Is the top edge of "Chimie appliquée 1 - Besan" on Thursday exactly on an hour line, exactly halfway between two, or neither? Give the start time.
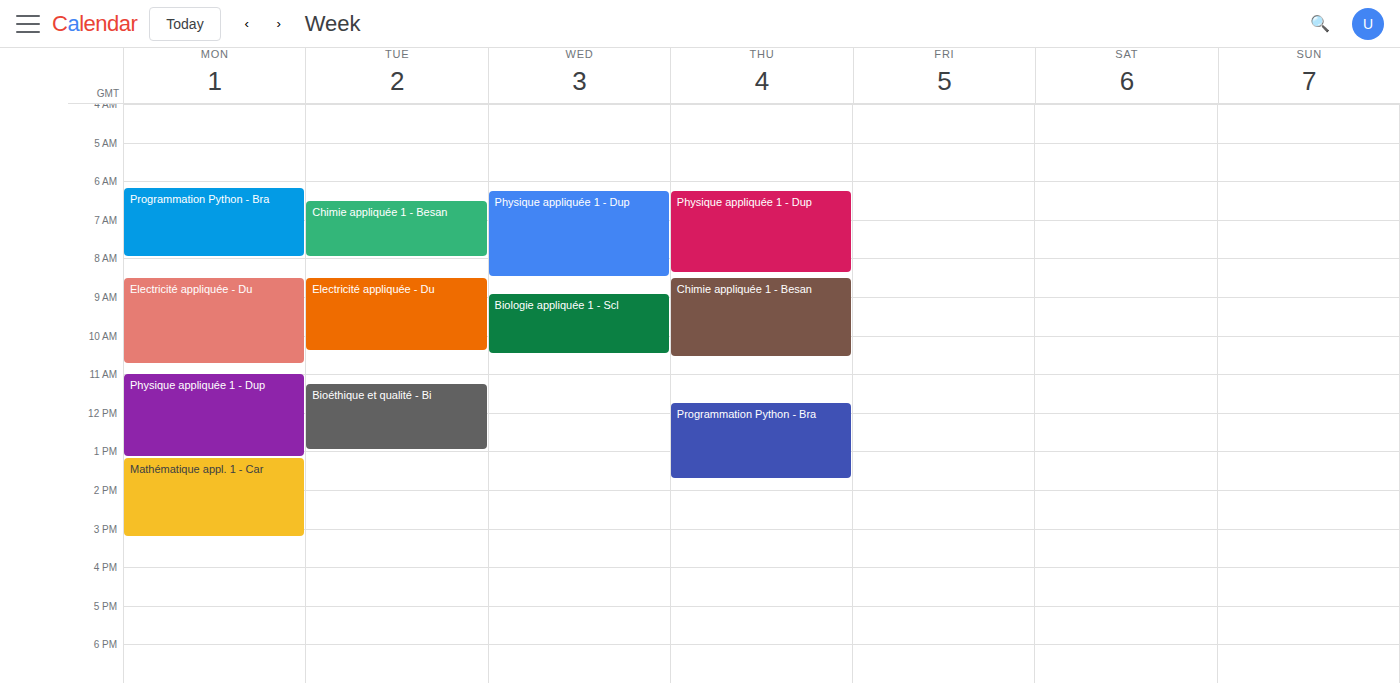
8:30 AM -- halfway between the 8 AM and 9 AM lines.